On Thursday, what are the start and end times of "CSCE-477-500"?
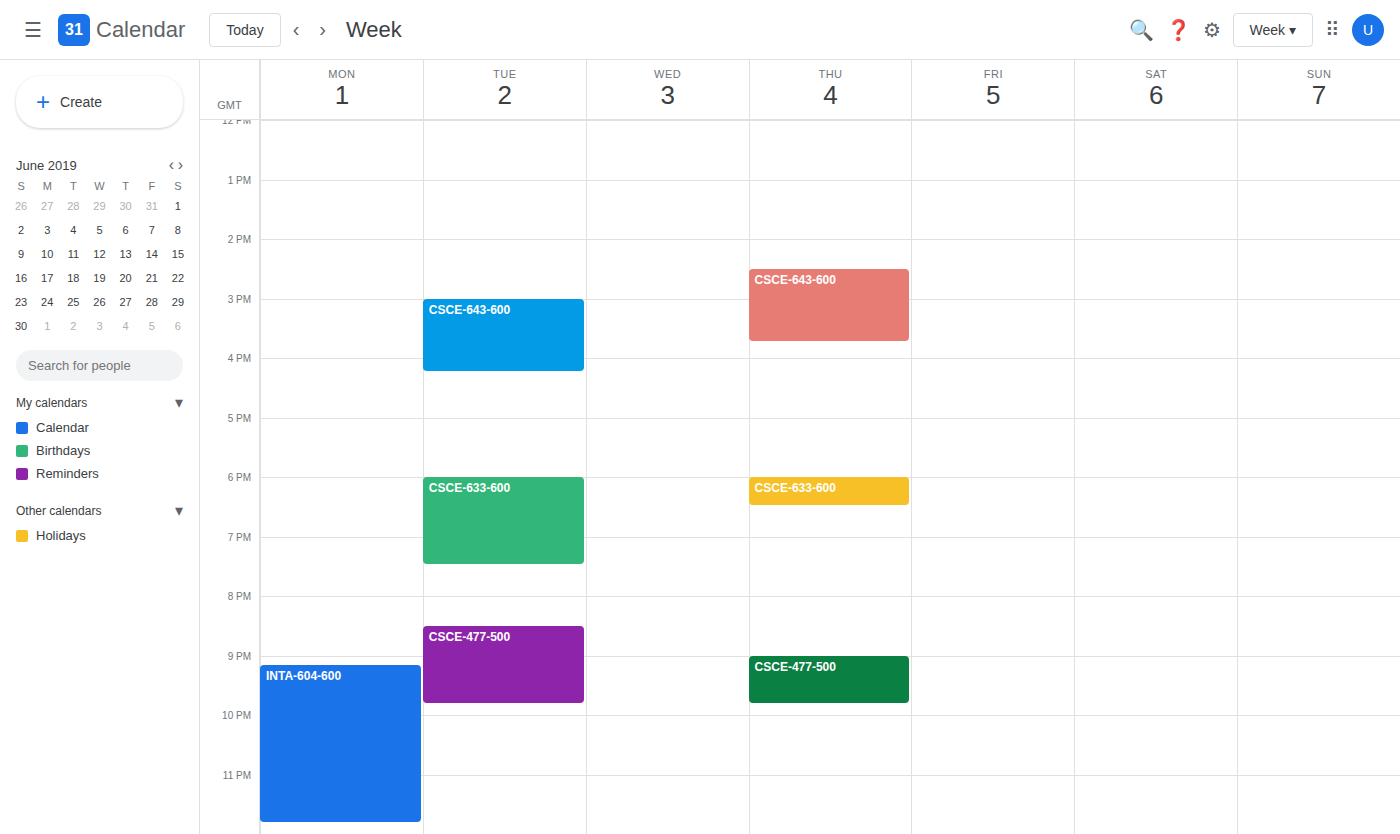
9:00 PM to 9:50 PM